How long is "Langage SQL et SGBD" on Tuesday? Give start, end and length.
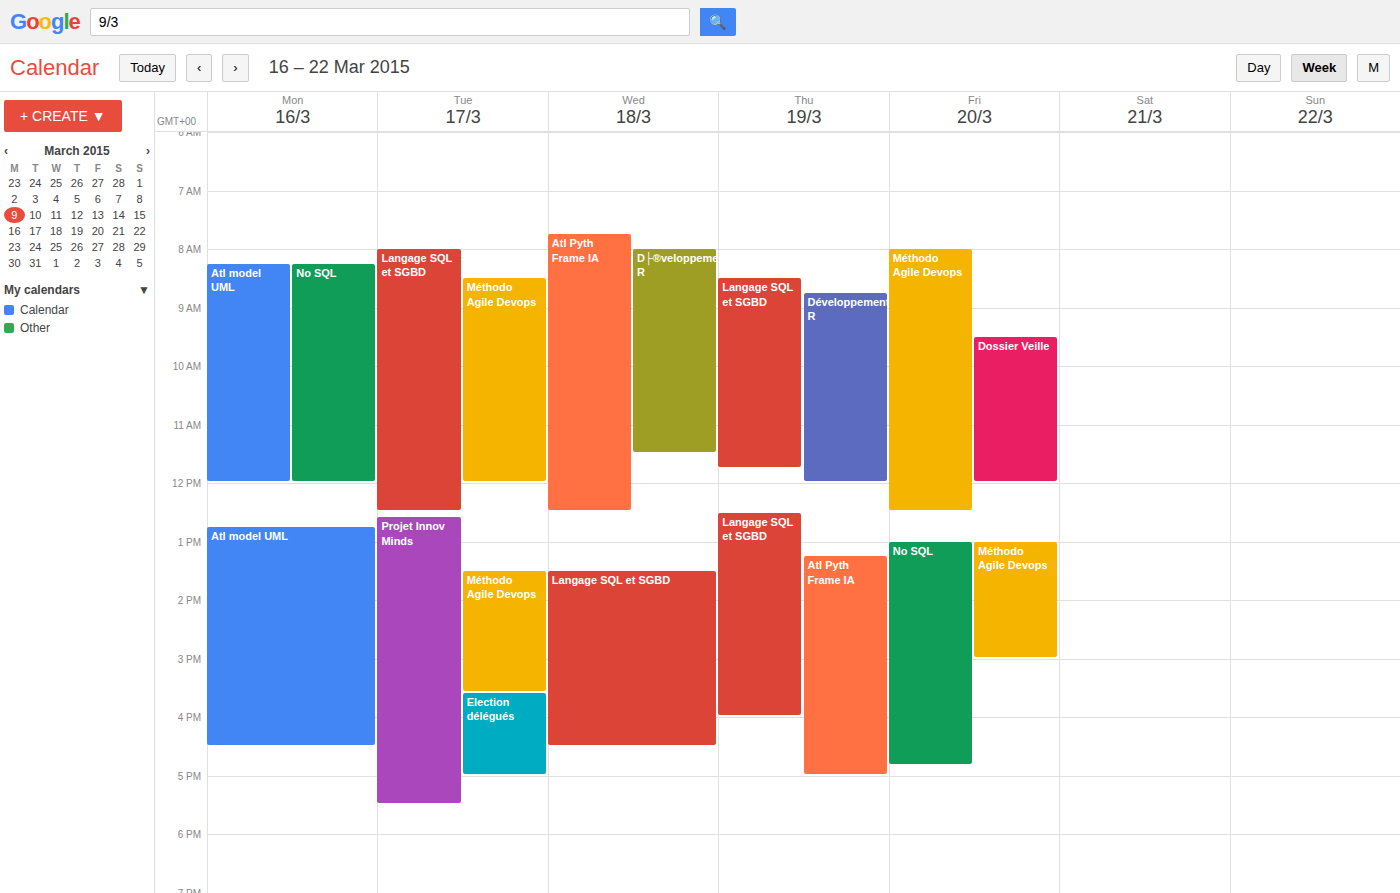
8:00 AM to 12:30 PM, 4 hours 30 minutes